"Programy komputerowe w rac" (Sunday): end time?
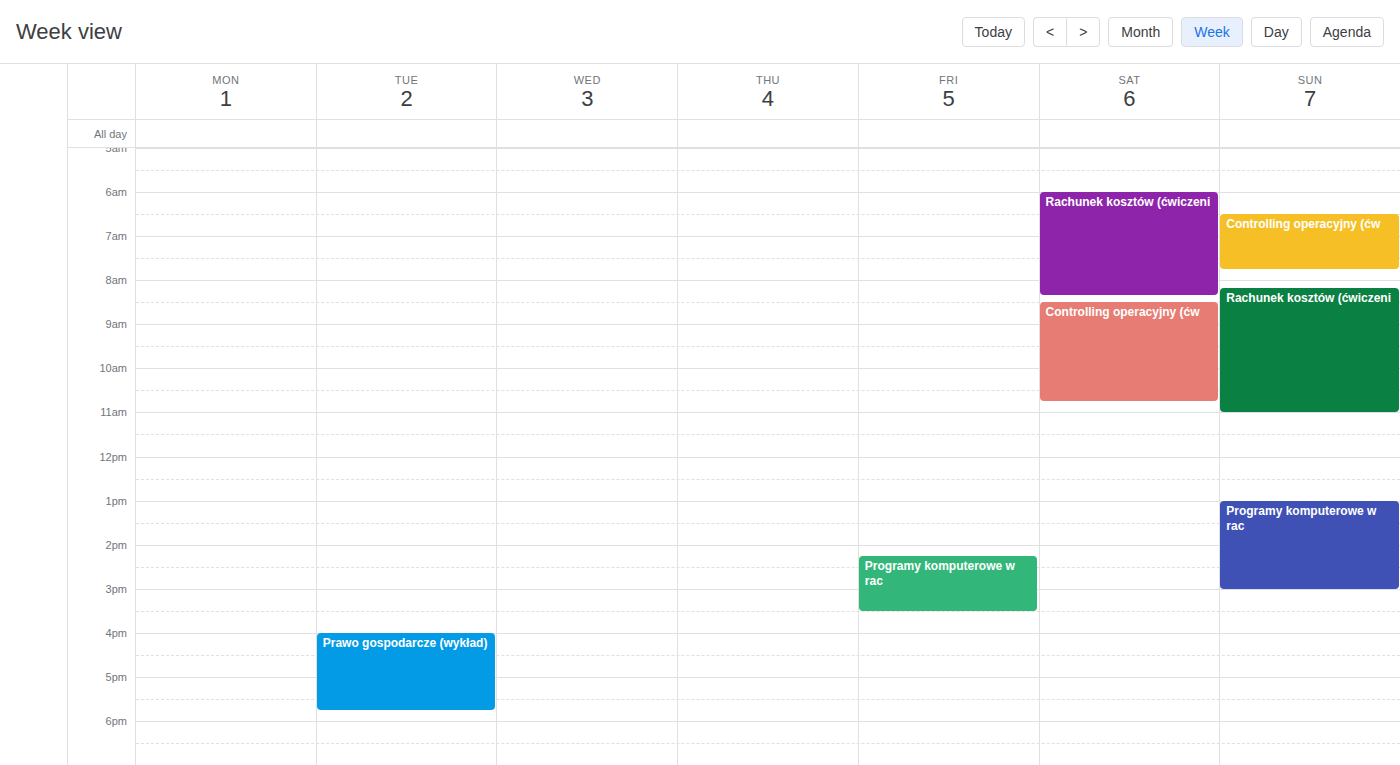
3:00 PM